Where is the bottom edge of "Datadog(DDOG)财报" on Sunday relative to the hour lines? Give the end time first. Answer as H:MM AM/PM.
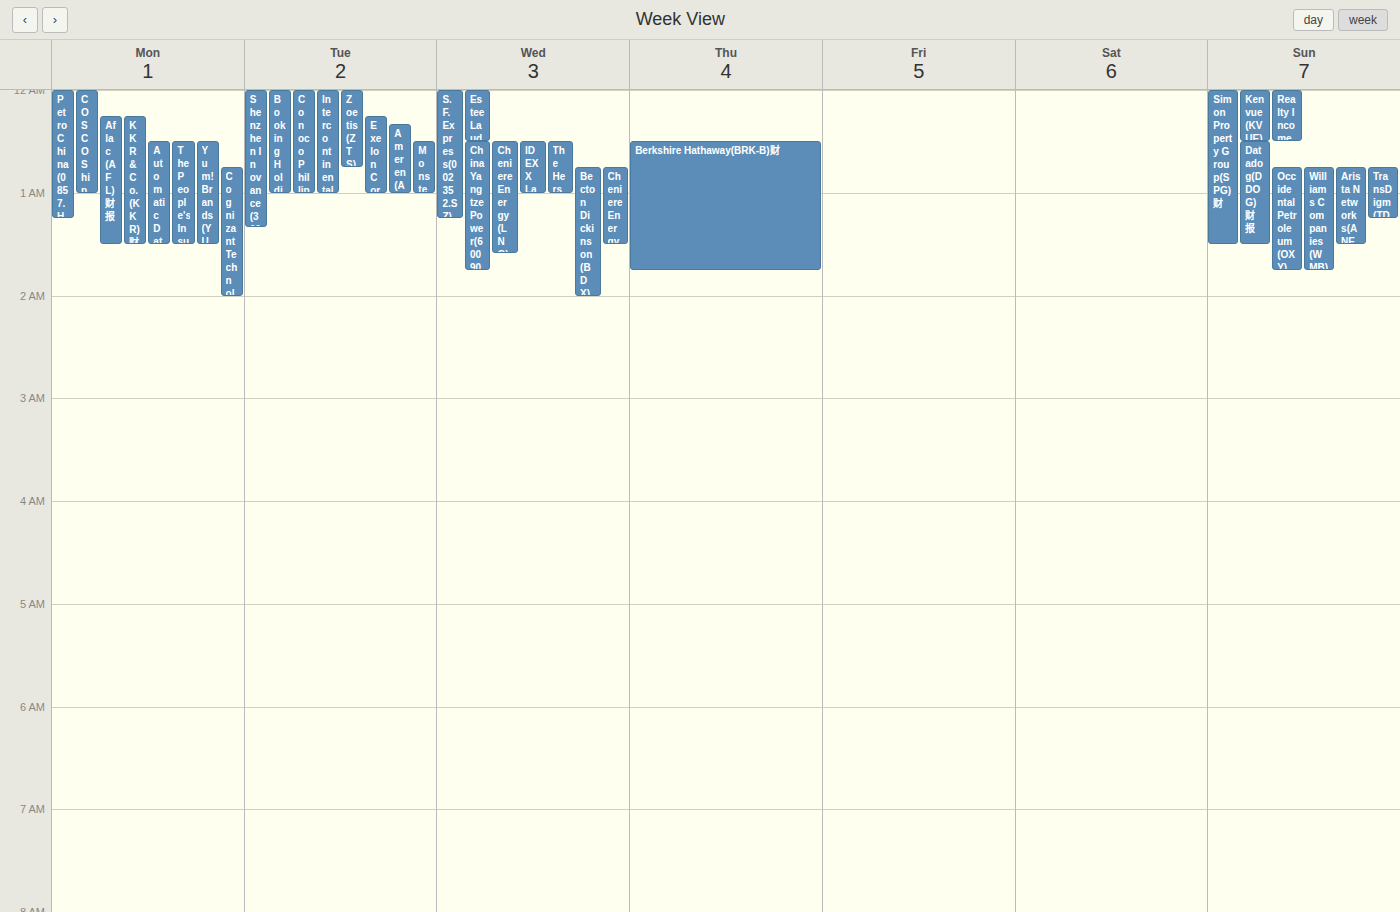
1:30 AM -- halfway between the 1 AM and 2 AM lines.